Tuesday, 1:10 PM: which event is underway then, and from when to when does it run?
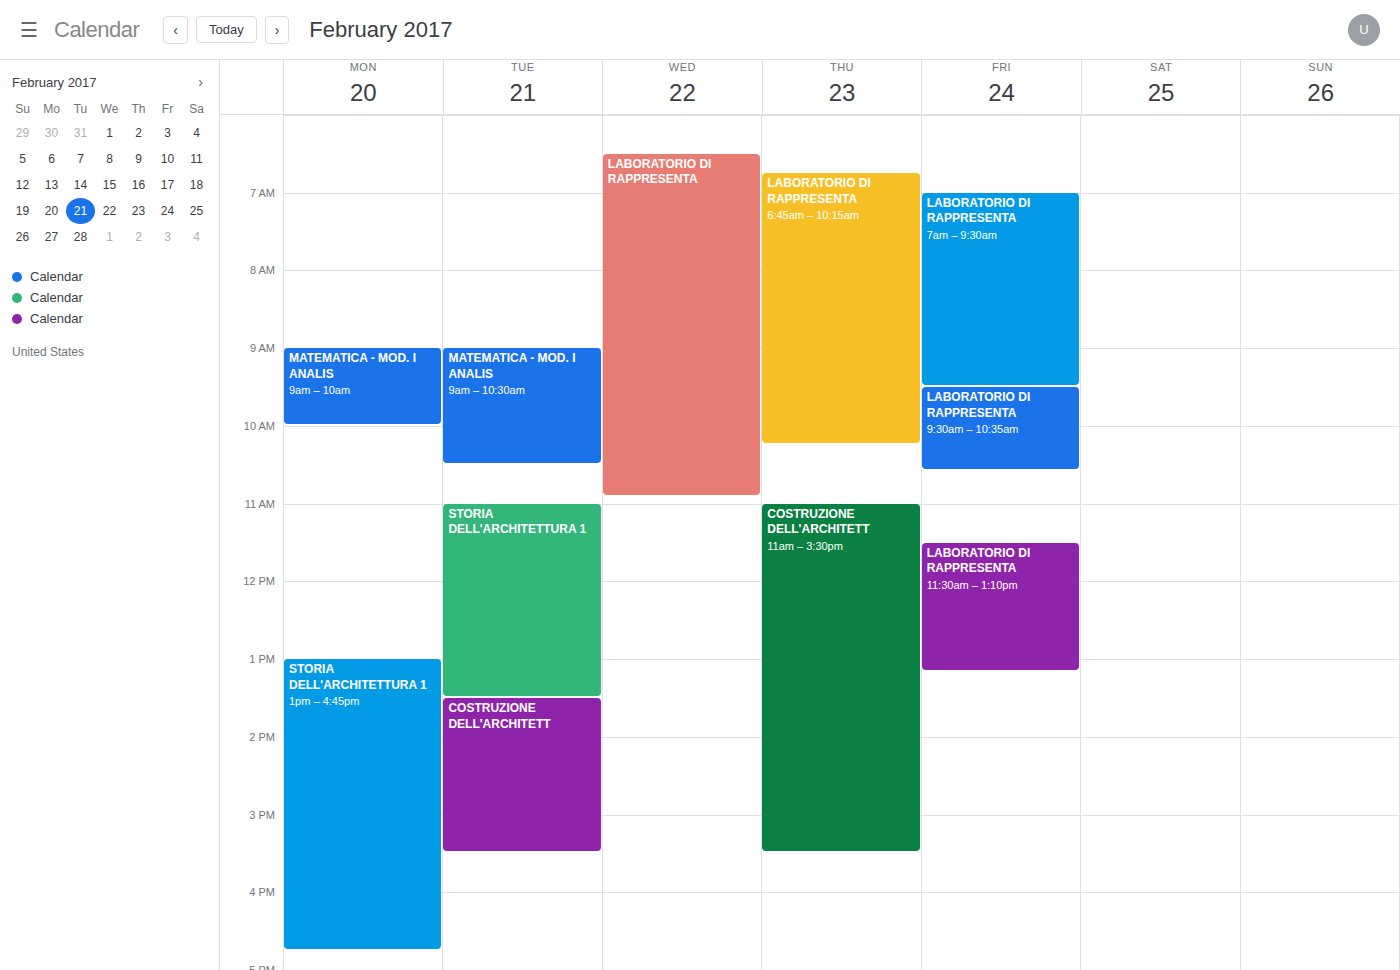
"STORIA DELL'ARCHITETTURA 1", 11:00 AM to 1:30 PM